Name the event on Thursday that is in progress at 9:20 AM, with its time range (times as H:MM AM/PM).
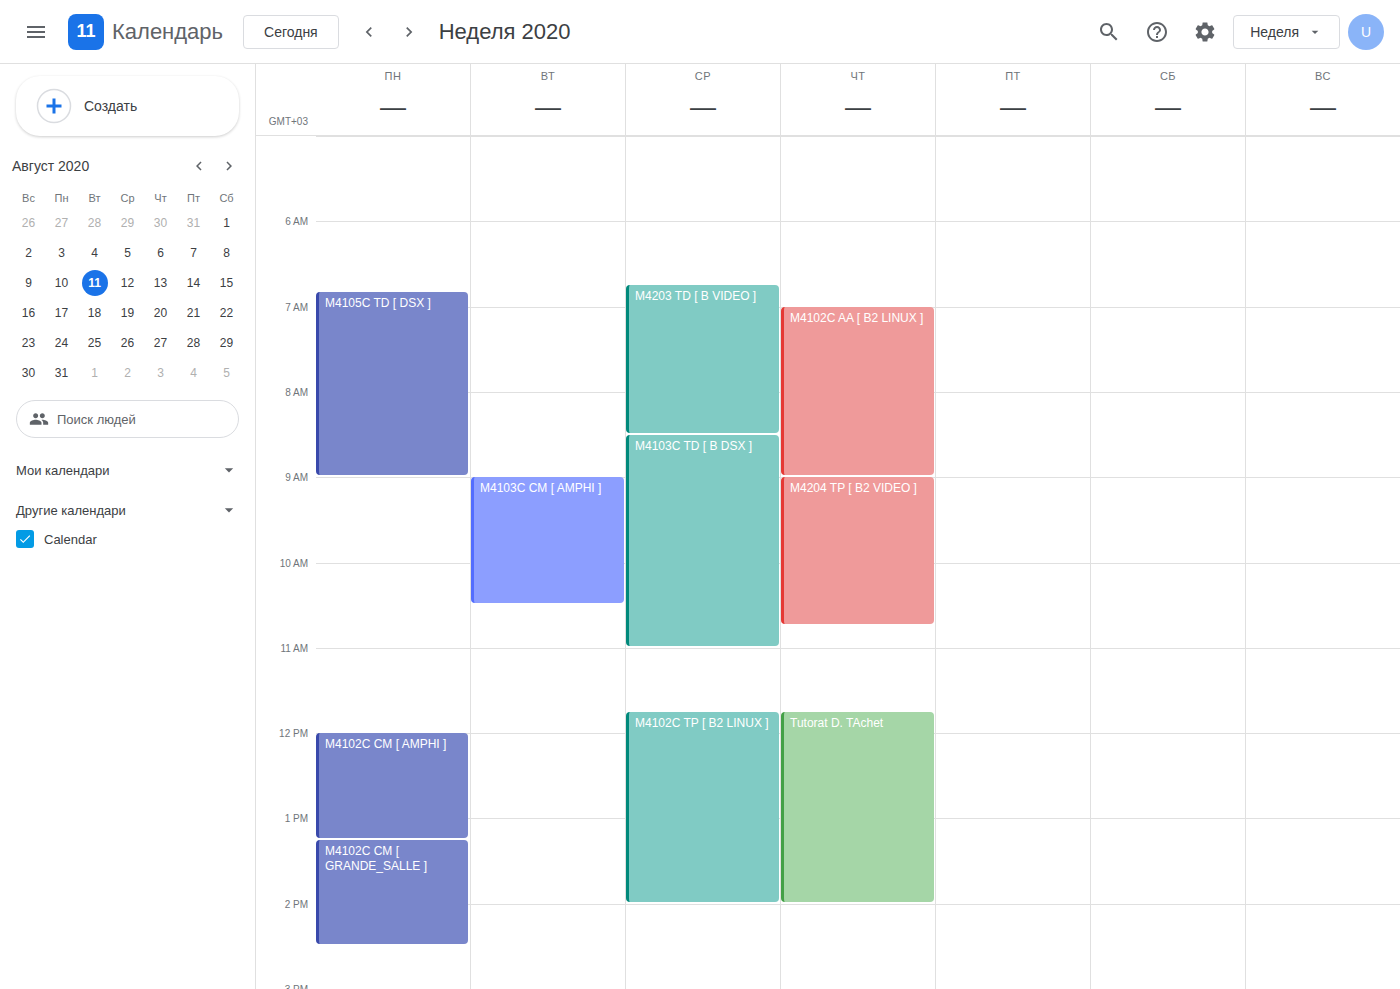
"M4204 TP [ B2 VIDEO ]", 9:00 AM to 10:45 AM